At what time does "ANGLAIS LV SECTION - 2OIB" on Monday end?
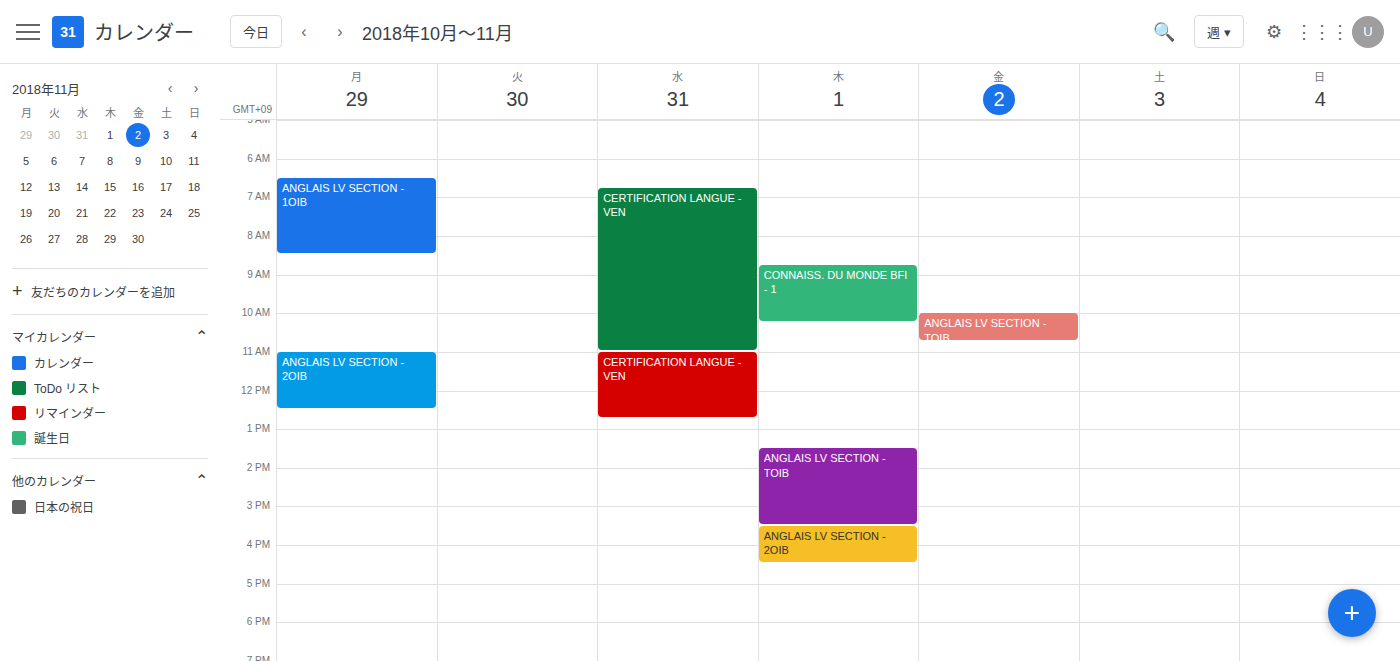
12:30